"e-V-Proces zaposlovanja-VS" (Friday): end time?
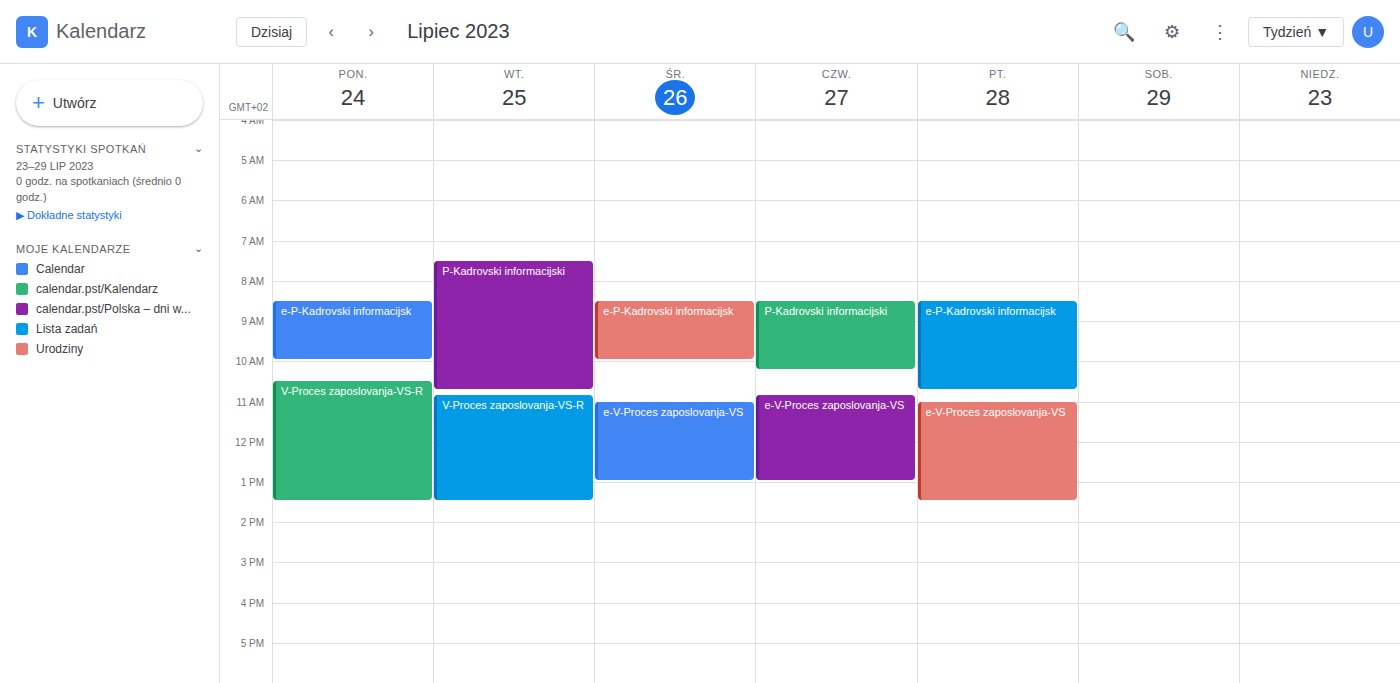
1:30 PM